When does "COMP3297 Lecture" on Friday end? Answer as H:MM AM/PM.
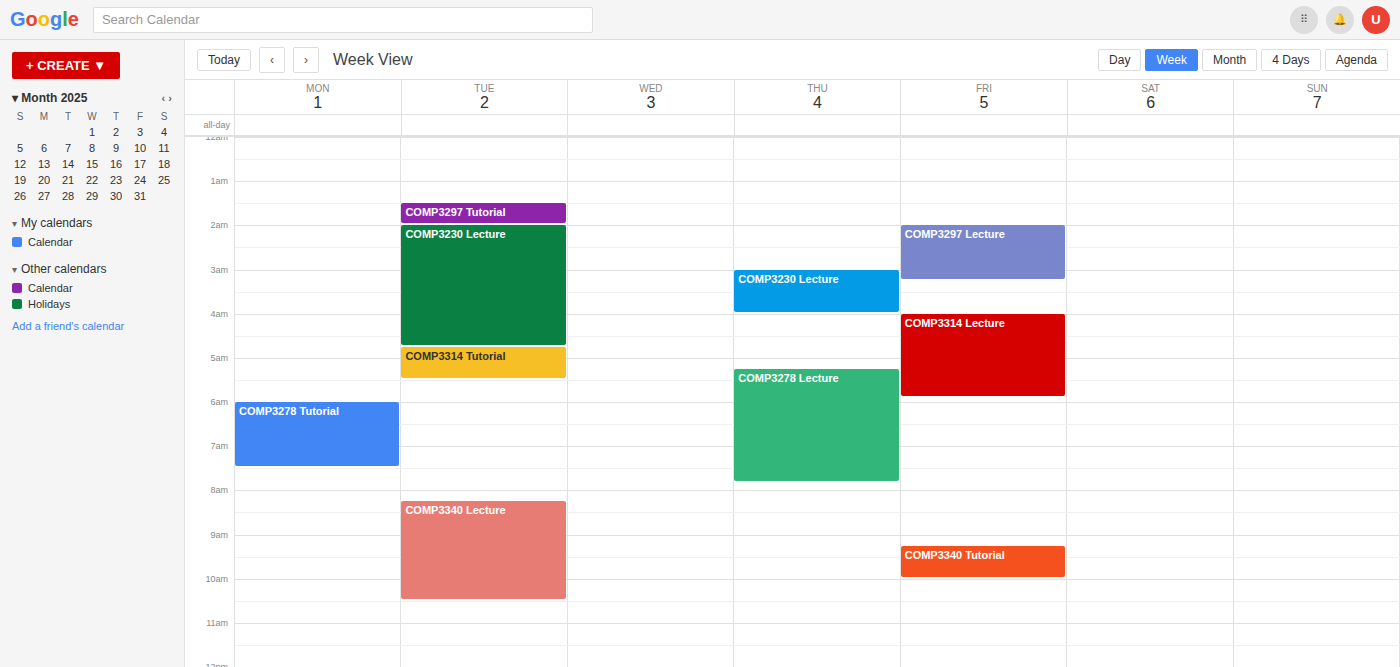
3:15 AM